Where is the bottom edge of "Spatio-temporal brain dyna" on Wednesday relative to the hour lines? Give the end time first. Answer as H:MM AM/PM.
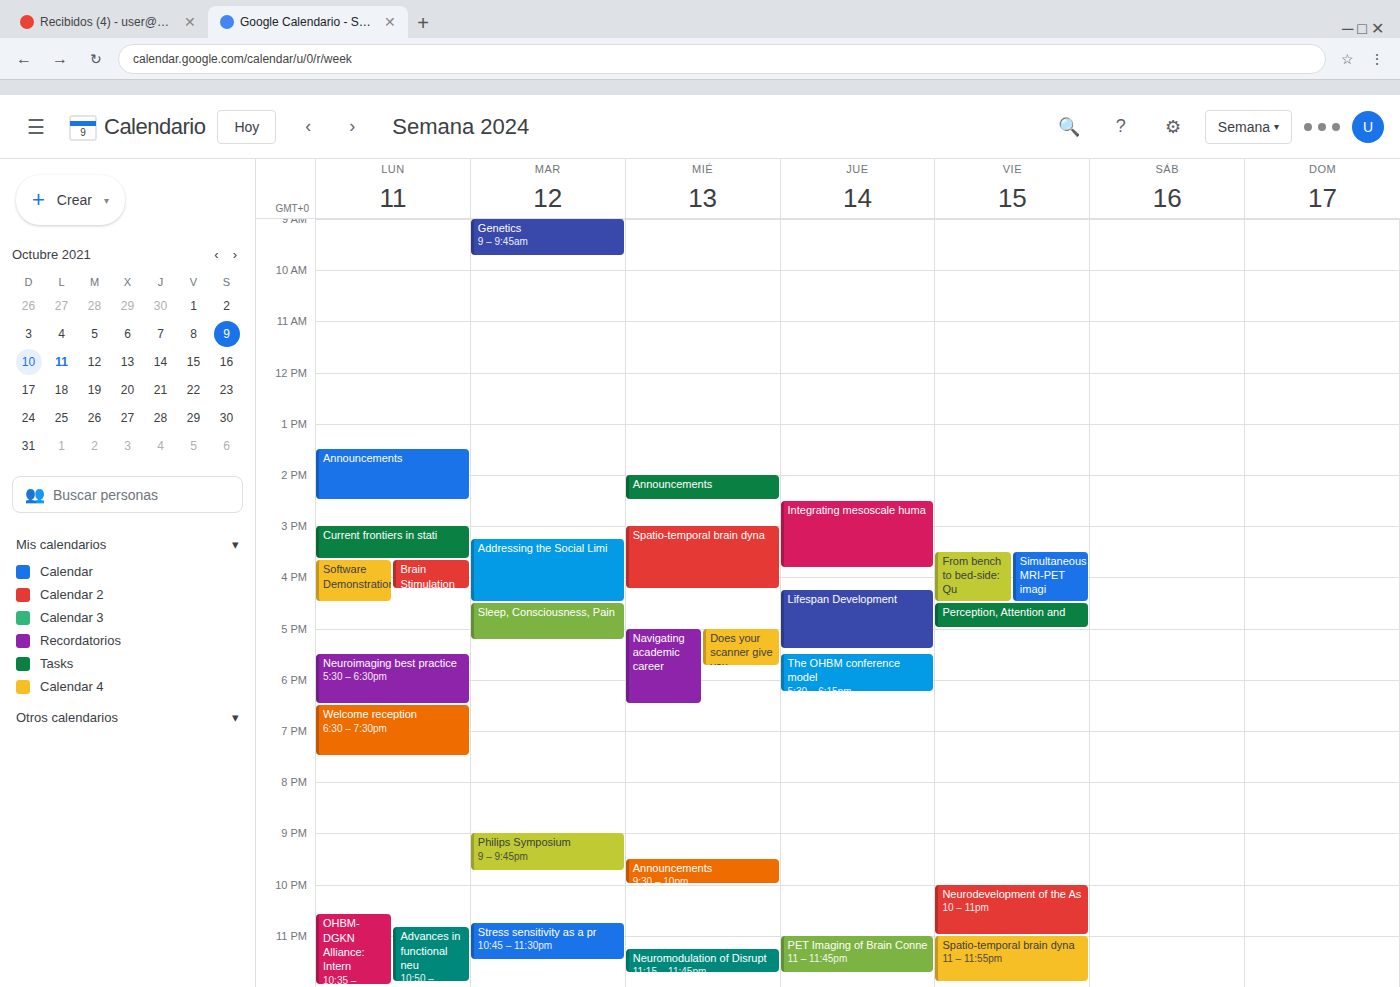
4:15 PM -- neither: a quarter of the way from the 4 PM line to the 5 PM line.